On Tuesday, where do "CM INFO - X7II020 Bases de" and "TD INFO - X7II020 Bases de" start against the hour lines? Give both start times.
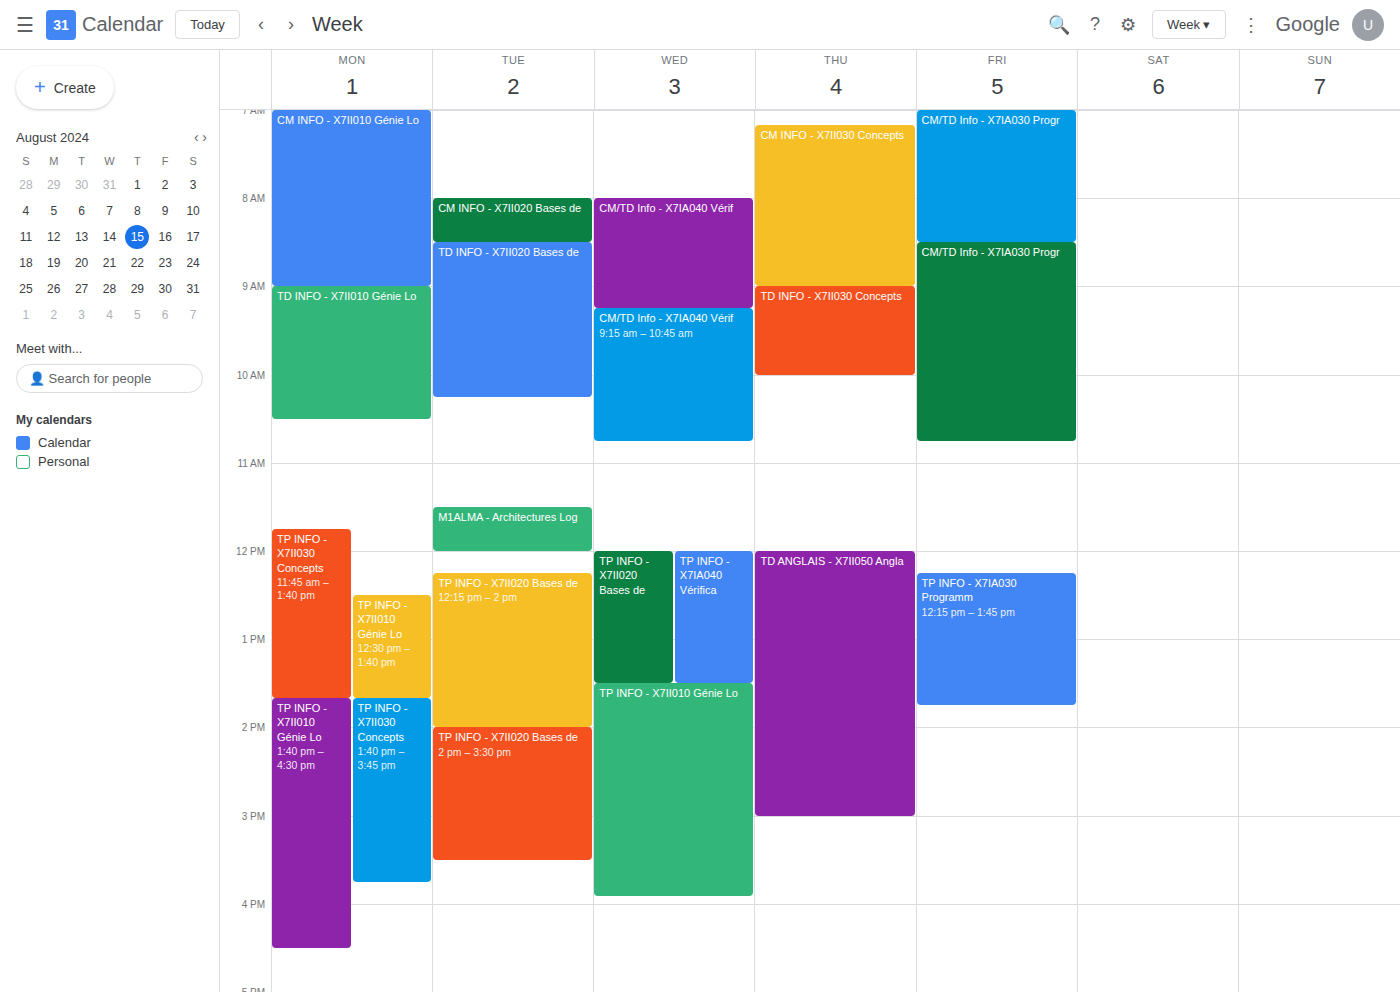
"CM INFO - X7II020 Bases de": 08:00, exactly on the 08:00 line. "TD INFO - X7II020 Bases de": 08:30, halfway between the 08:00 and 09:00 lines.